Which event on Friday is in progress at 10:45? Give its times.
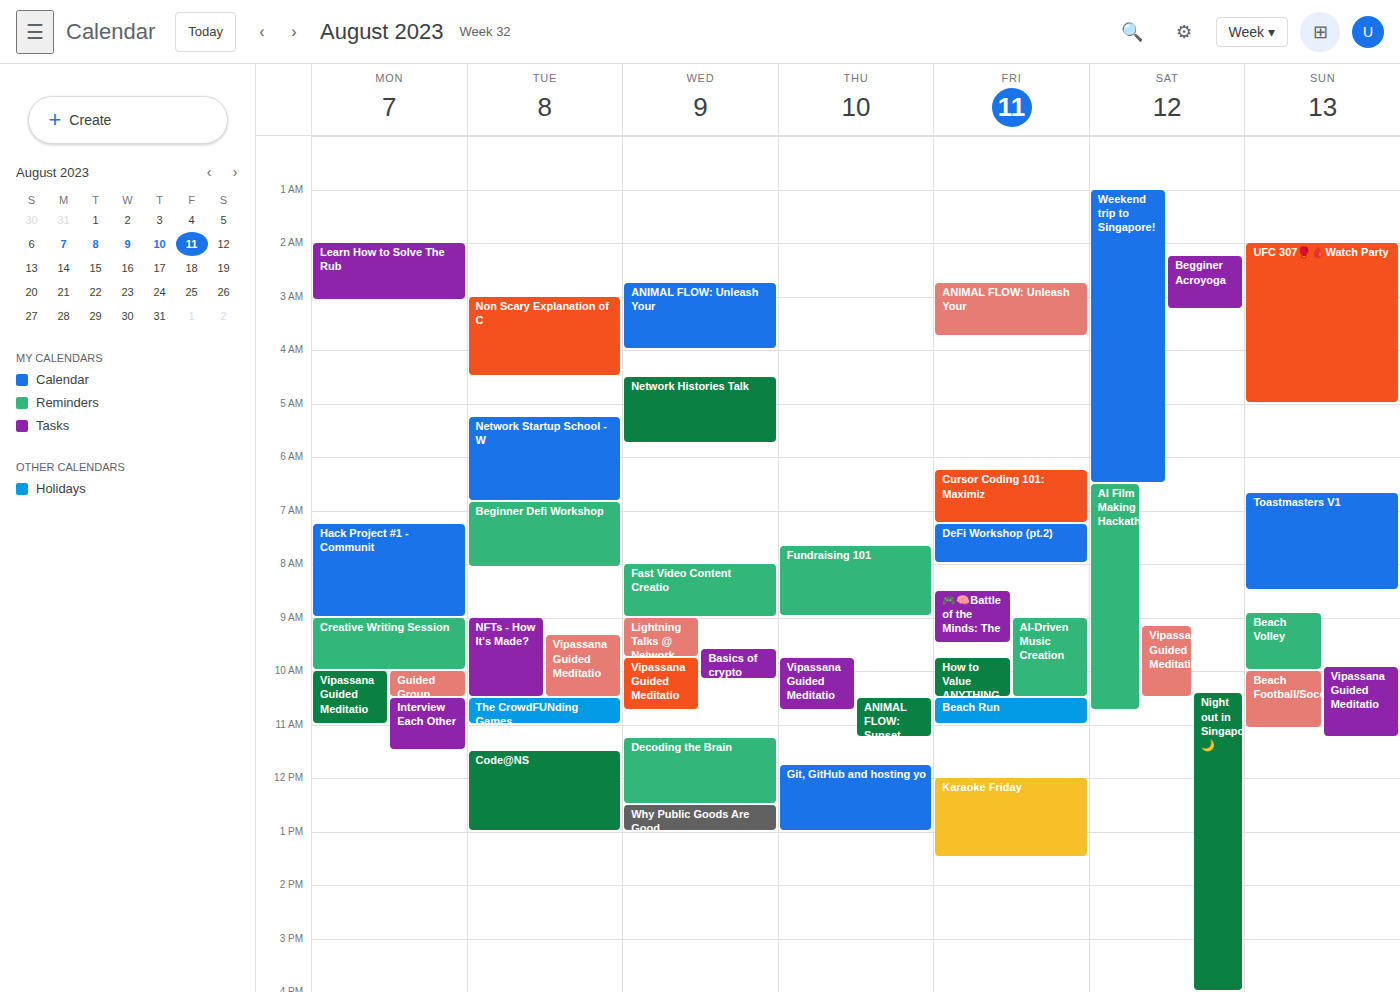
"Beach Run", 10:30 to 11:00